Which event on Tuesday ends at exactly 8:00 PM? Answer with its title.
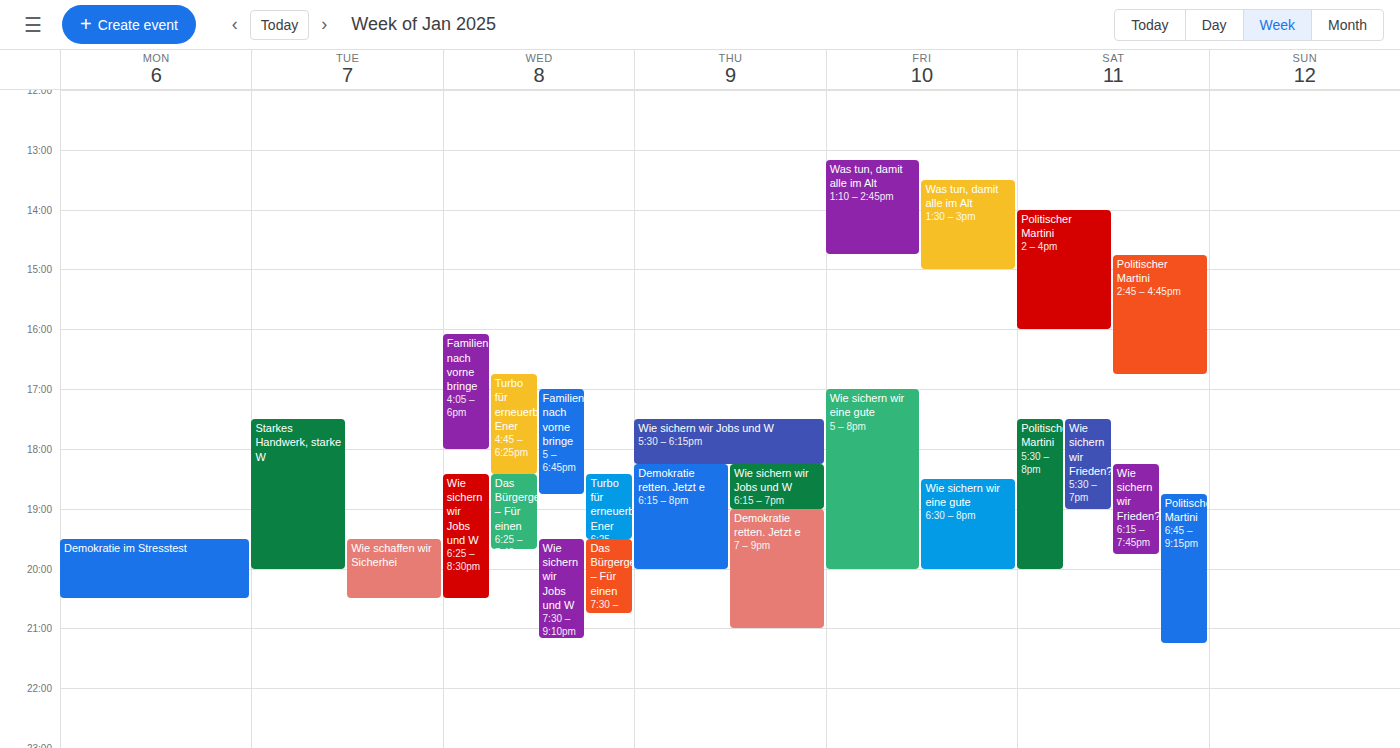
"Starkes Handwerk, starke W"